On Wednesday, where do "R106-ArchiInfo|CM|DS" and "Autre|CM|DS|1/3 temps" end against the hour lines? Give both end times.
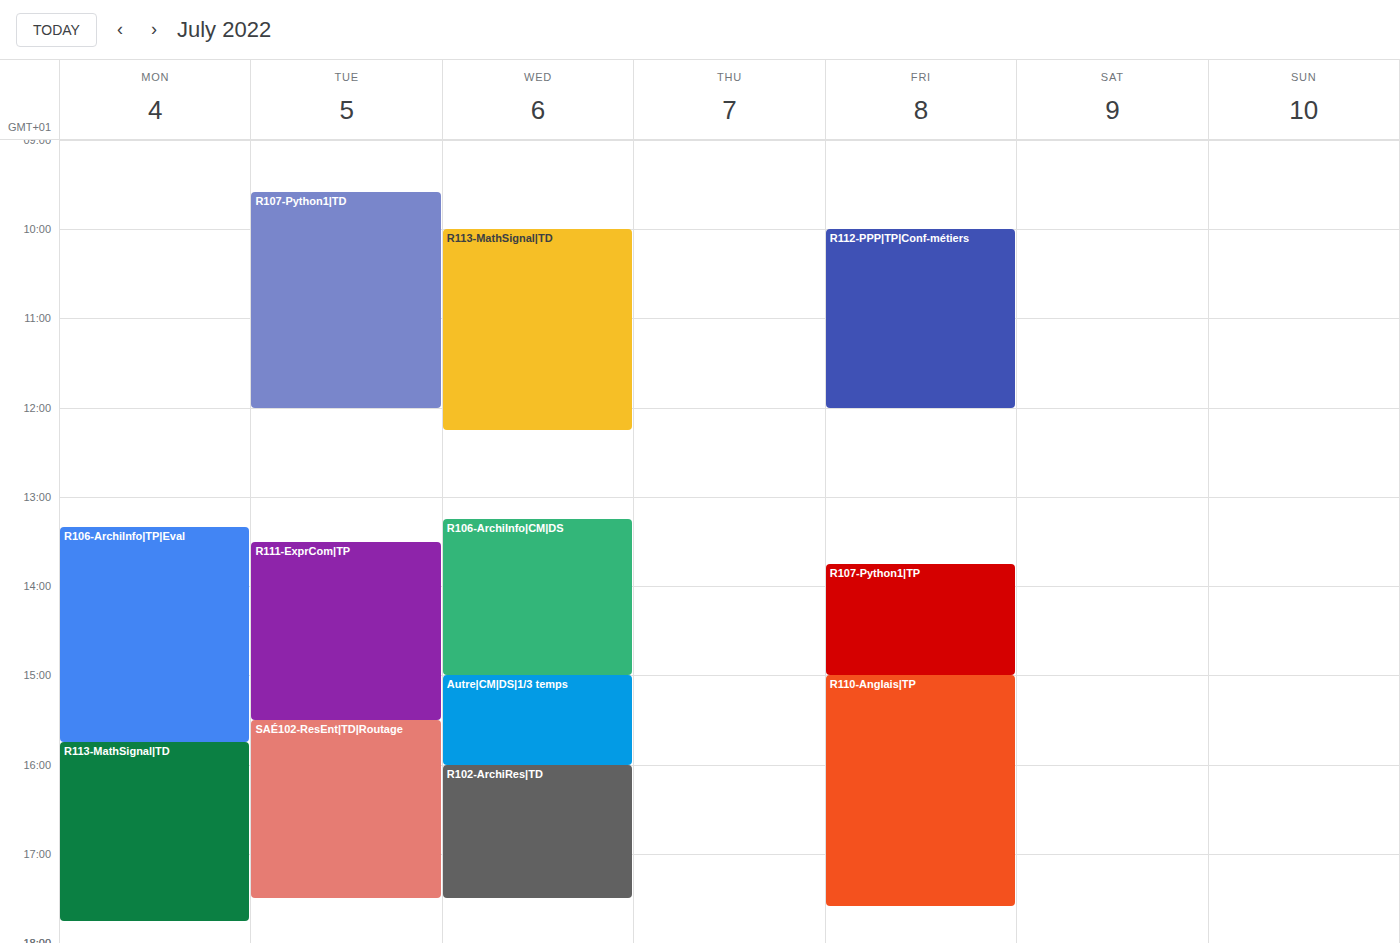
"R106-ArchiInfo|CM|DS": 3:00 PM, exactly on the 3 PM line. "Autre|CM|DS|1/3 temps": 4:00 PM, exactly on the 4 PM line.